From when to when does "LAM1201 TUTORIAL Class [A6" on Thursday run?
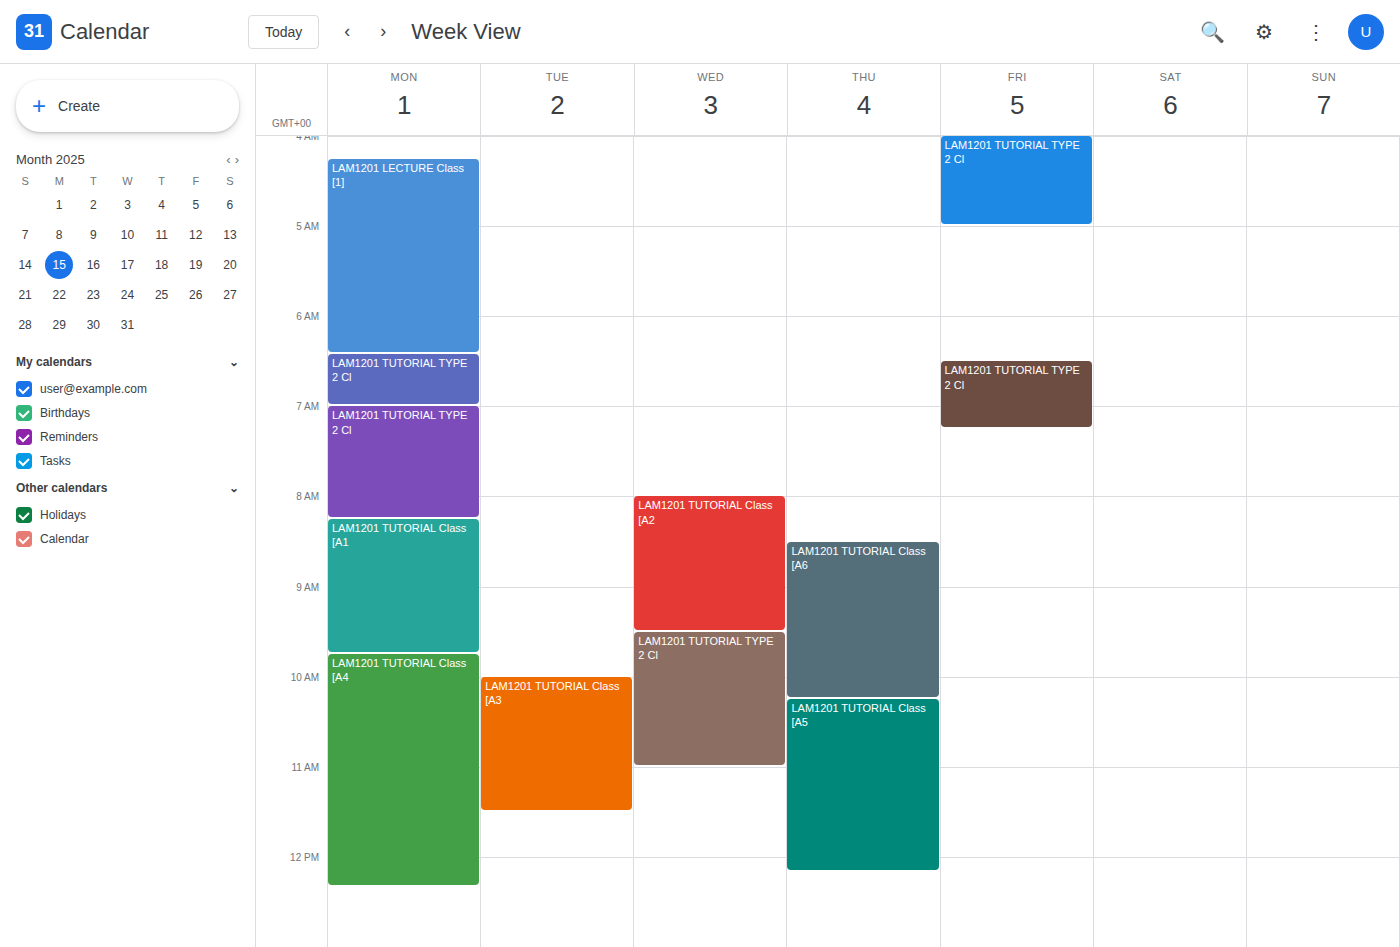
08:30 to 10:15